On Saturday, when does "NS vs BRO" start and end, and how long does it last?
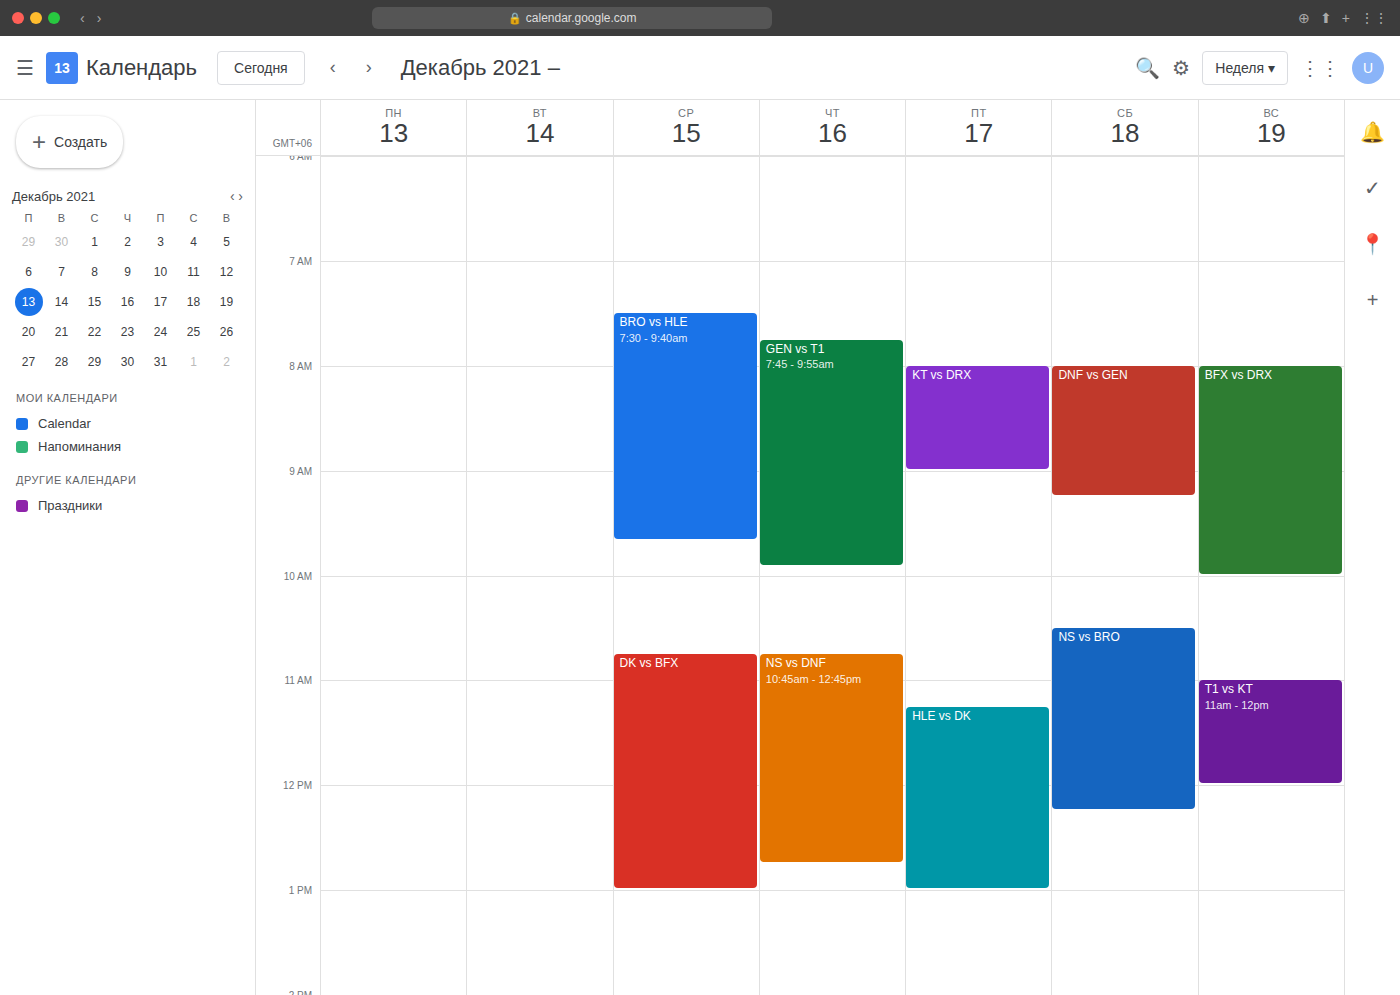
10:30 AM to 12:15 PM, 1 hour 45 minutes